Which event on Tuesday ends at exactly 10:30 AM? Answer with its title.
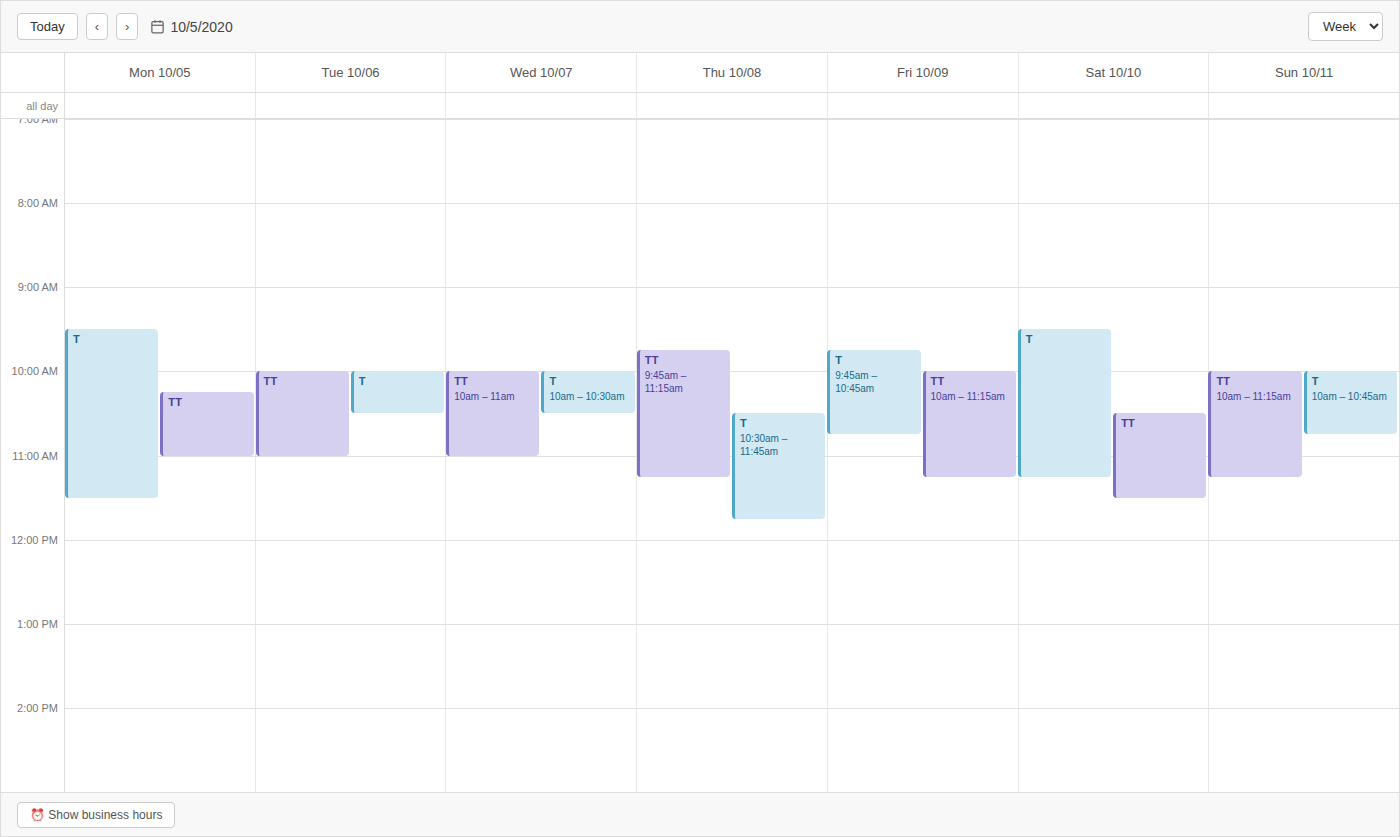
"t"